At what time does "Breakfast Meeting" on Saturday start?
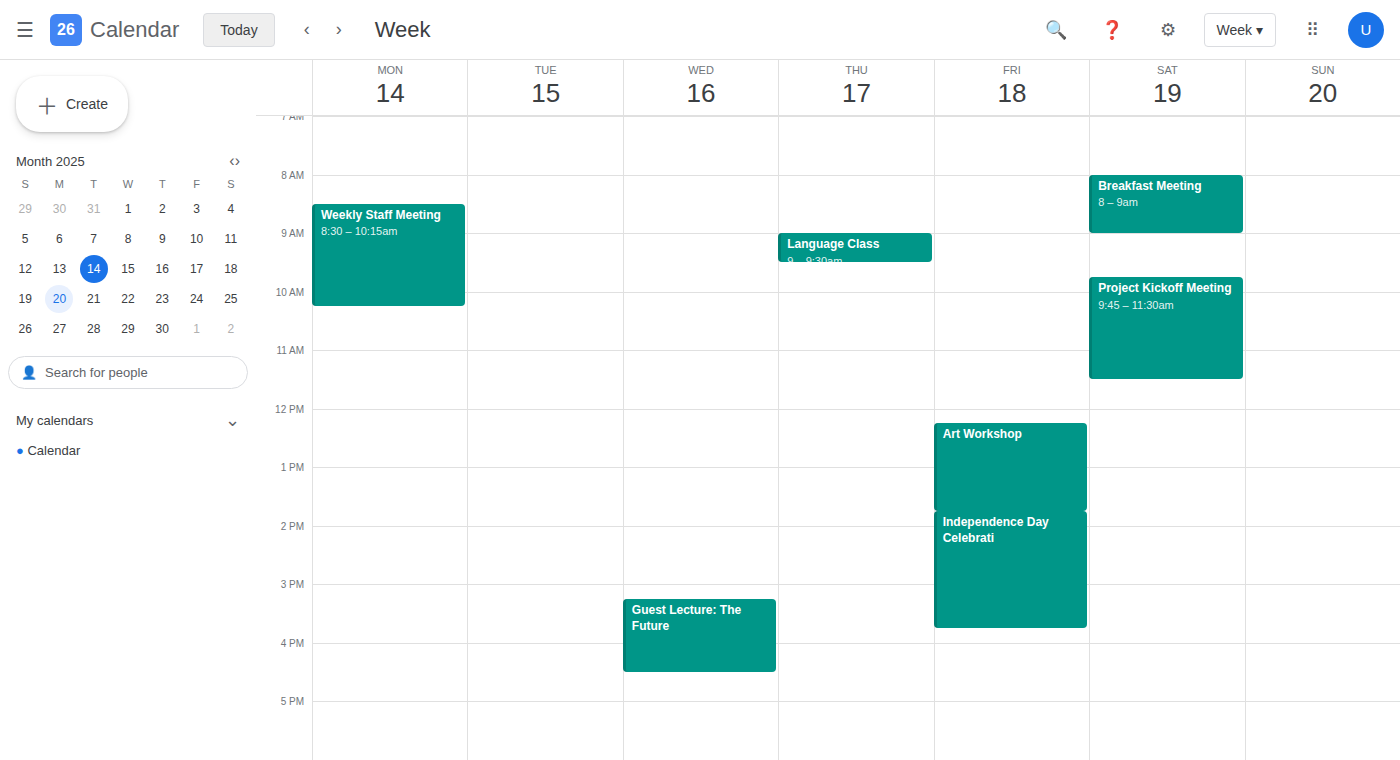
8:00 AM